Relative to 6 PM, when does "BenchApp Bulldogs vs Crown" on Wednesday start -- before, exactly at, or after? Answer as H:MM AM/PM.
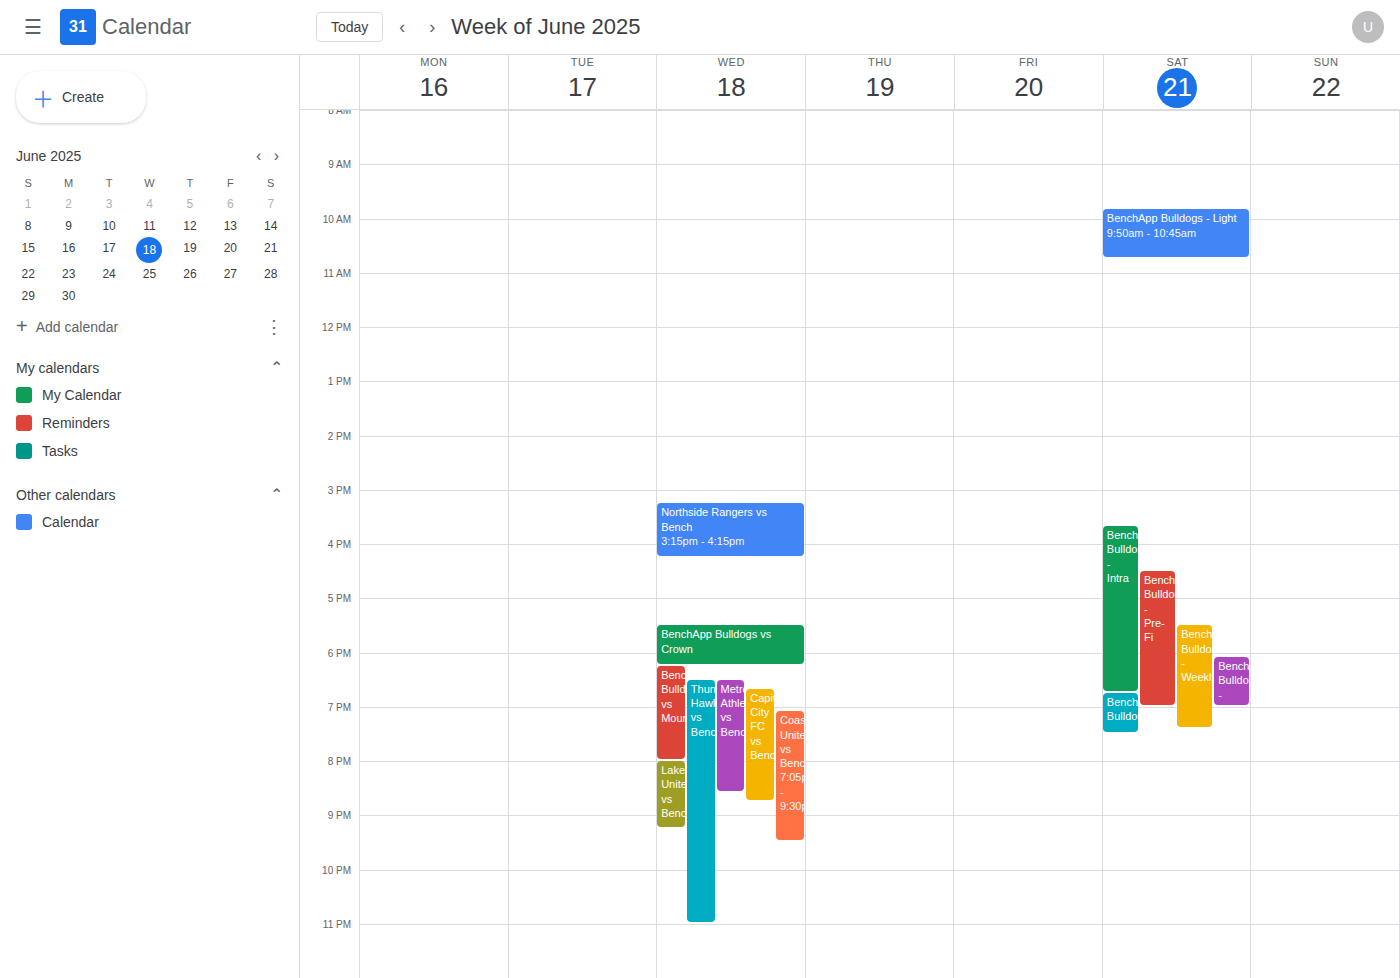
5:30 PM -- before 6 PM, 30 minutes above the 6 PM line.